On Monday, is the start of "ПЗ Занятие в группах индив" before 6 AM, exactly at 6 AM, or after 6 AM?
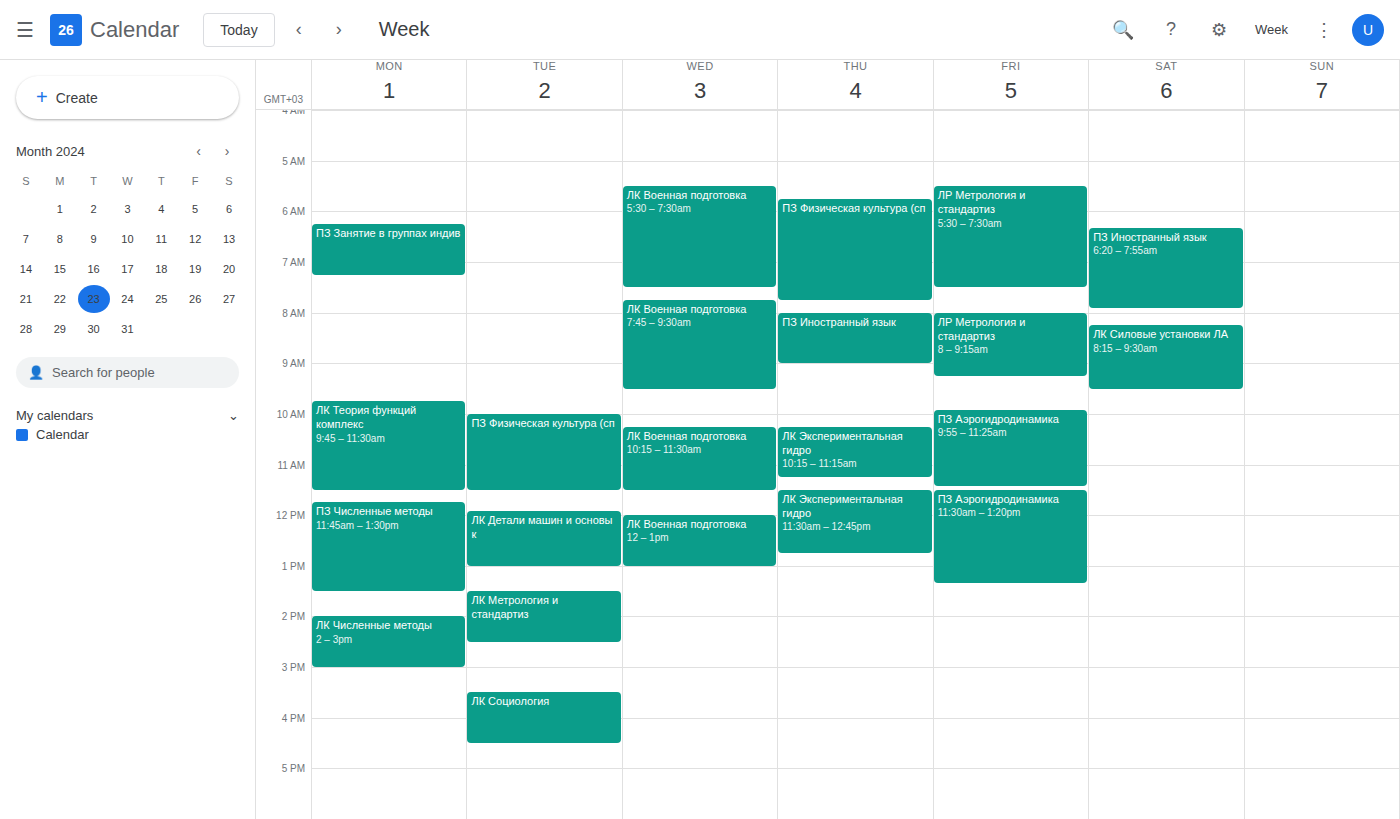
6:15 AM -- after 6 AM, 15 minutes below the 6 AM line.